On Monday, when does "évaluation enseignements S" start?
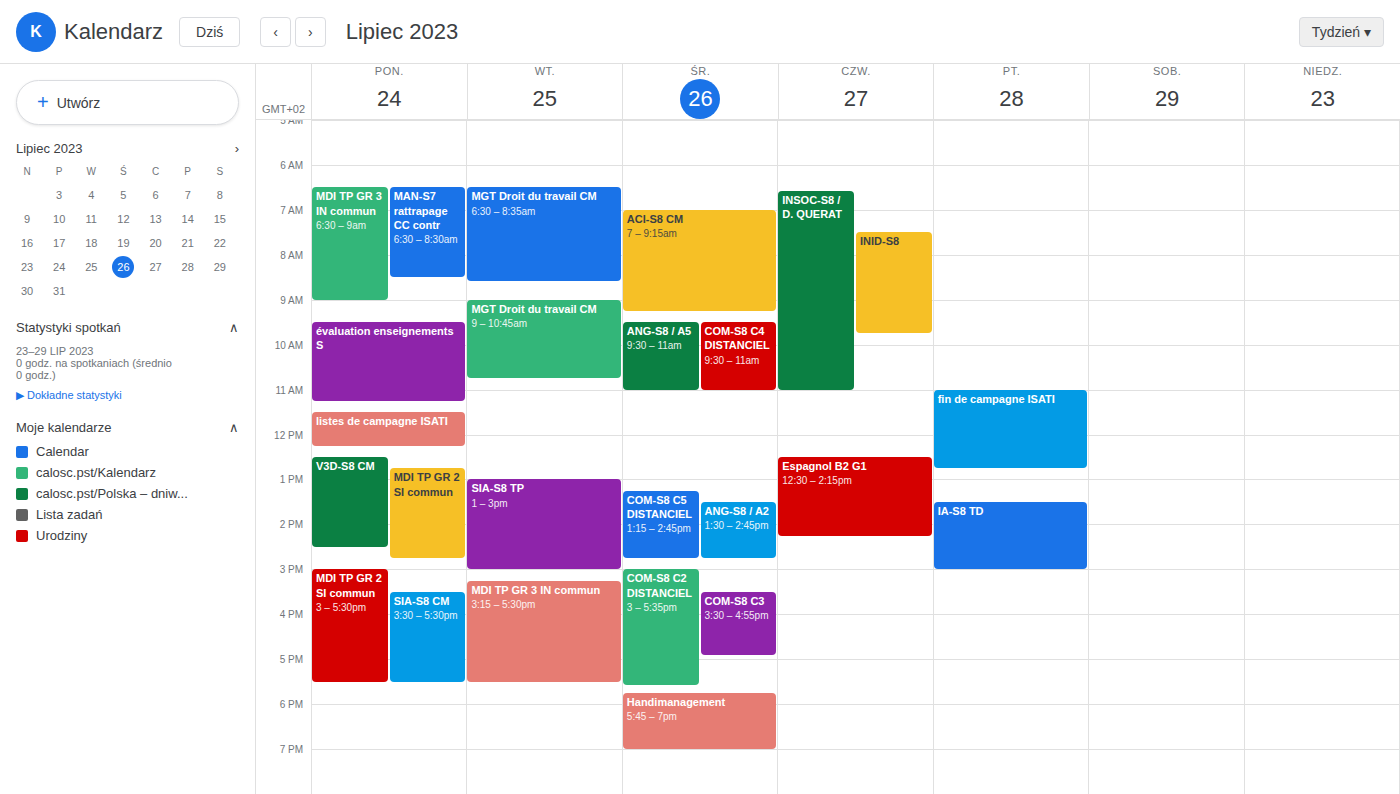
9:30 AM